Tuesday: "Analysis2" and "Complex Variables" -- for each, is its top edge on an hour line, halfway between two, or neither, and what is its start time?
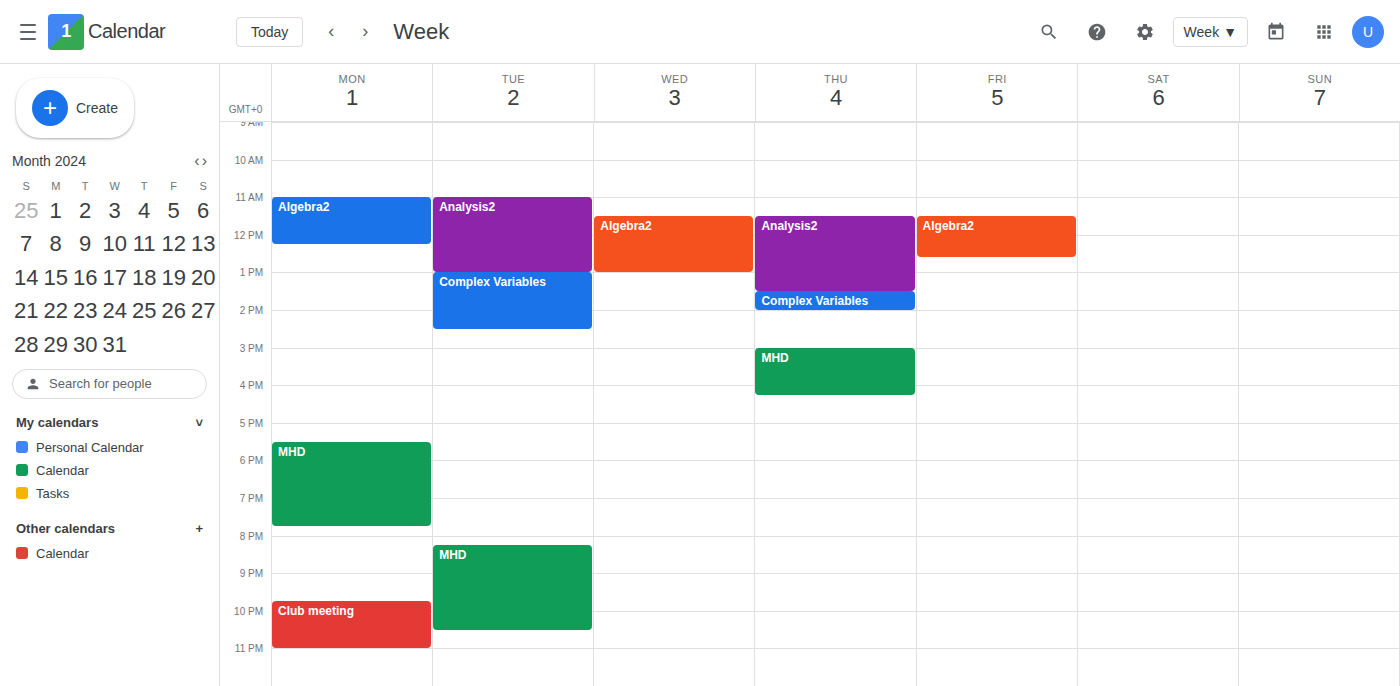
"Analysis2": 11:00 AM, exactly on the 11 AM line. "Complex Variables": 1:00 PM, exactly on the 1 PM line.